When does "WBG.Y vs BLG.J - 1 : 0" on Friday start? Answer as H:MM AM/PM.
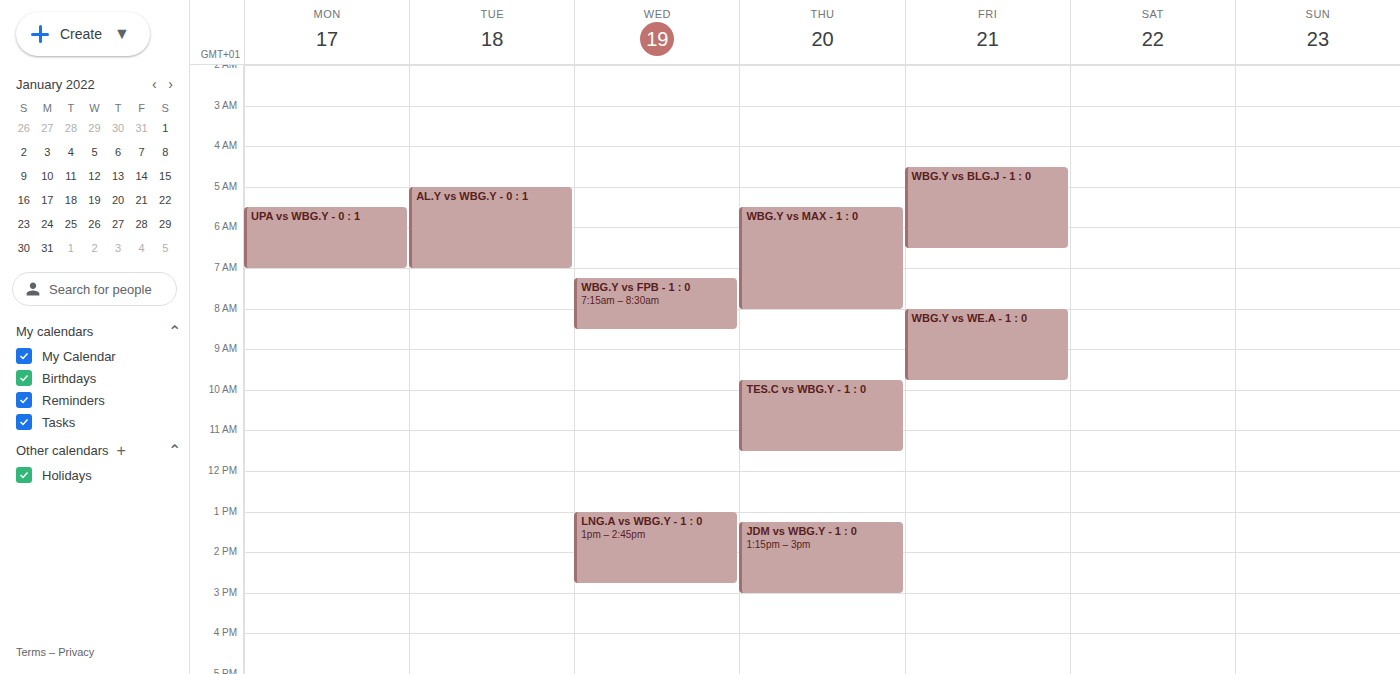
4:30 AM